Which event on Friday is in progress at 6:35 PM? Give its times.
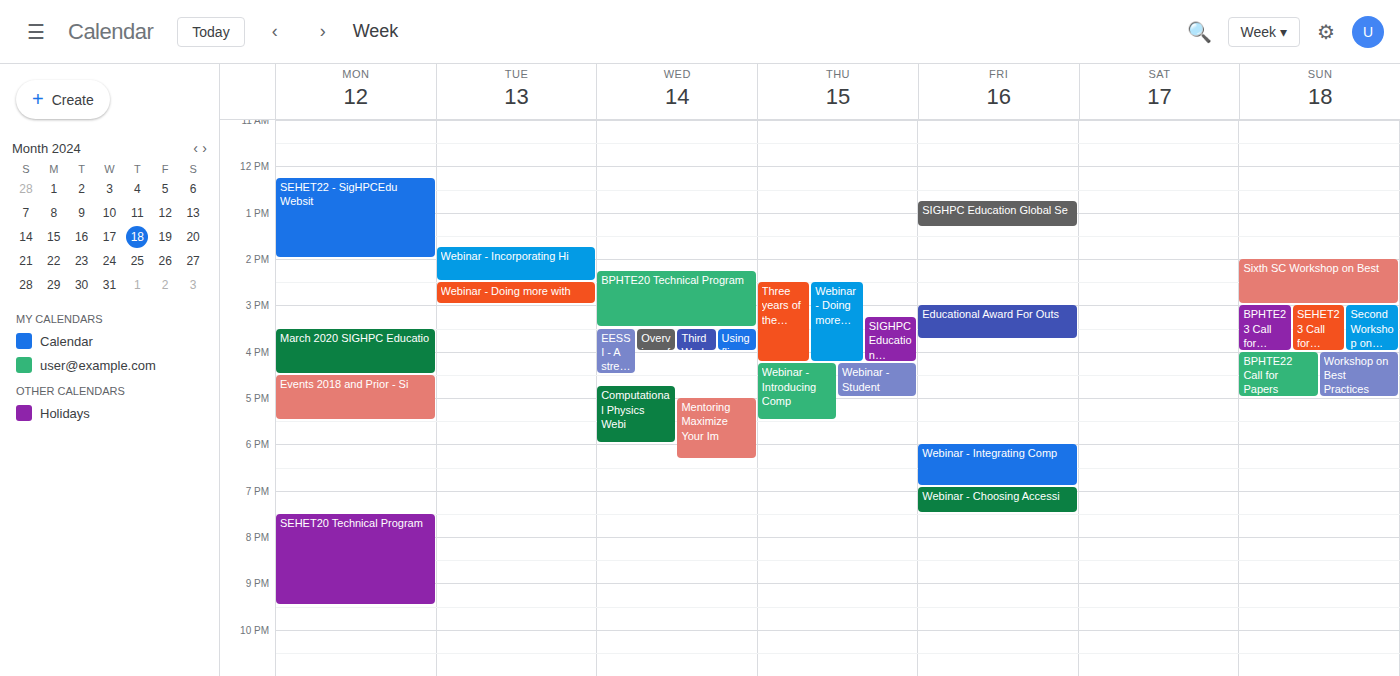
"Webinar - Integrating Comp", 6:00 PM to 6:55 PM